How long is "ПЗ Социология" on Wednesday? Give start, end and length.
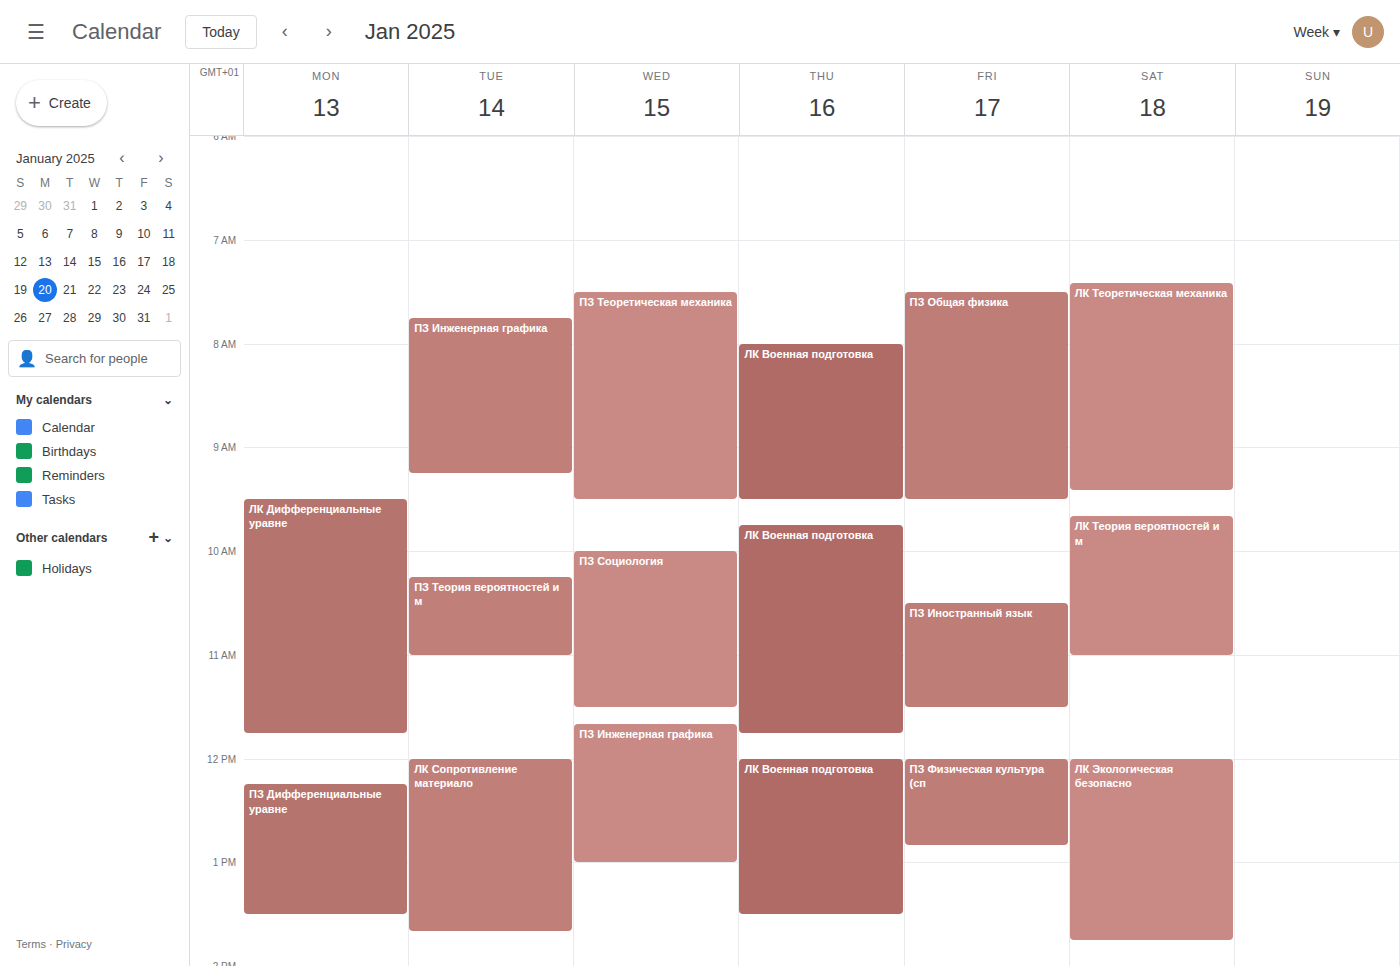
10:00 AM to 11:30 AM, 1 hour 30 minutes